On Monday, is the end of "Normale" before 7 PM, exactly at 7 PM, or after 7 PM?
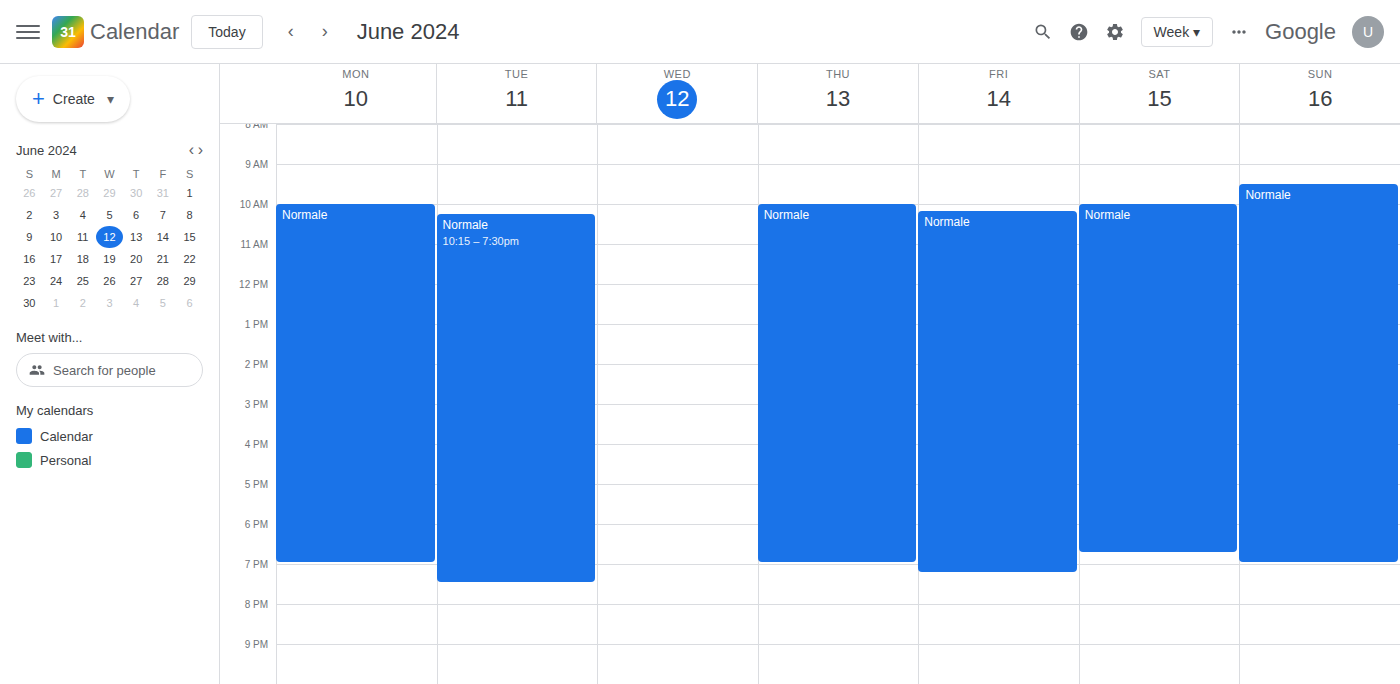
7:00 PM -- exactly at 7 PM, on the 7 PM line.